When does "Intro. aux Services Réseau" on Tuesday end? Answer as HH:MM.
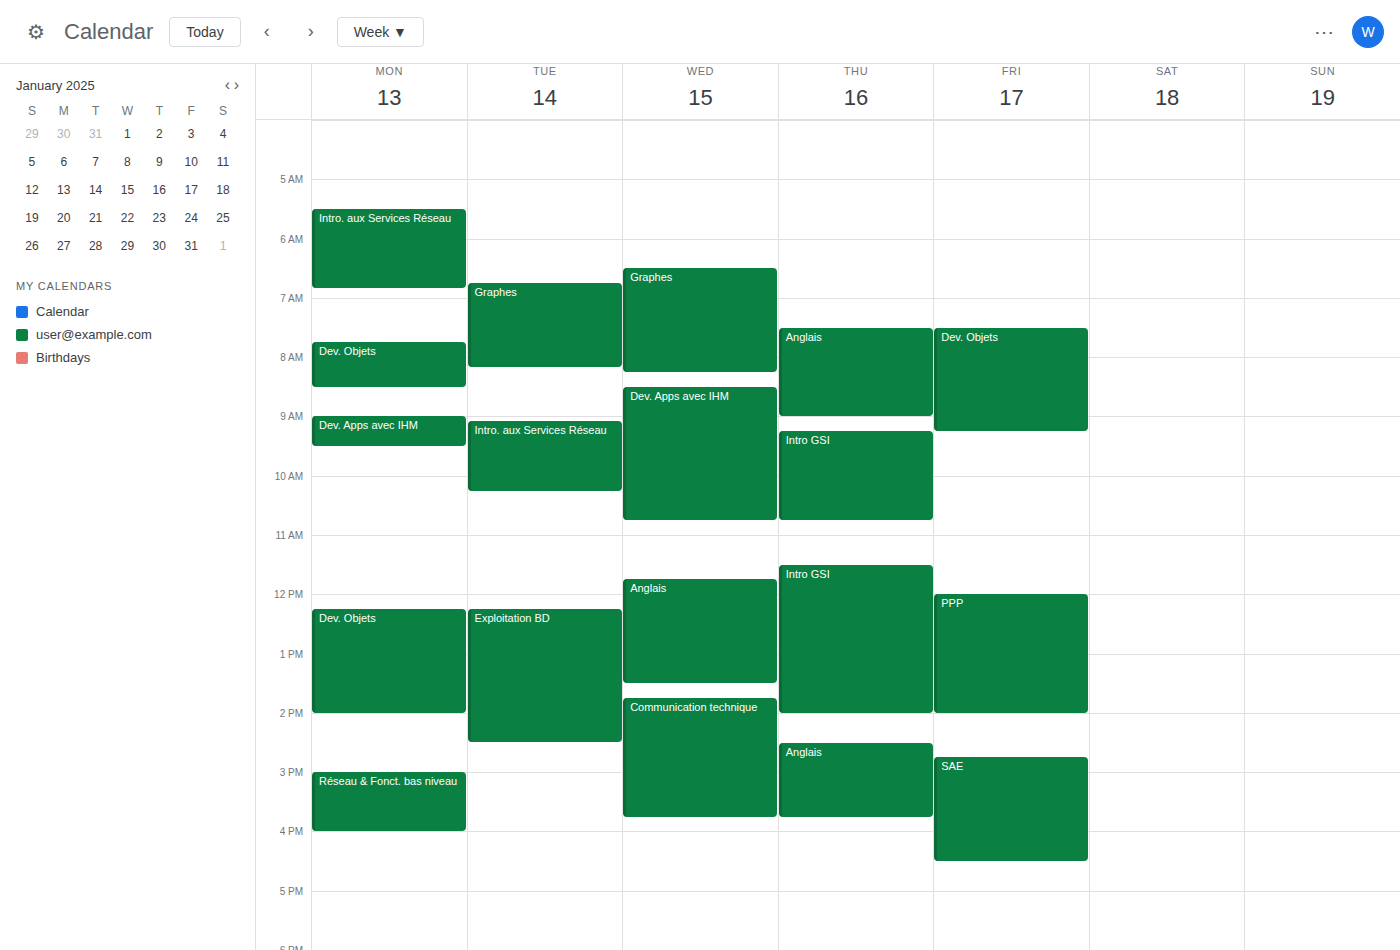
10:15